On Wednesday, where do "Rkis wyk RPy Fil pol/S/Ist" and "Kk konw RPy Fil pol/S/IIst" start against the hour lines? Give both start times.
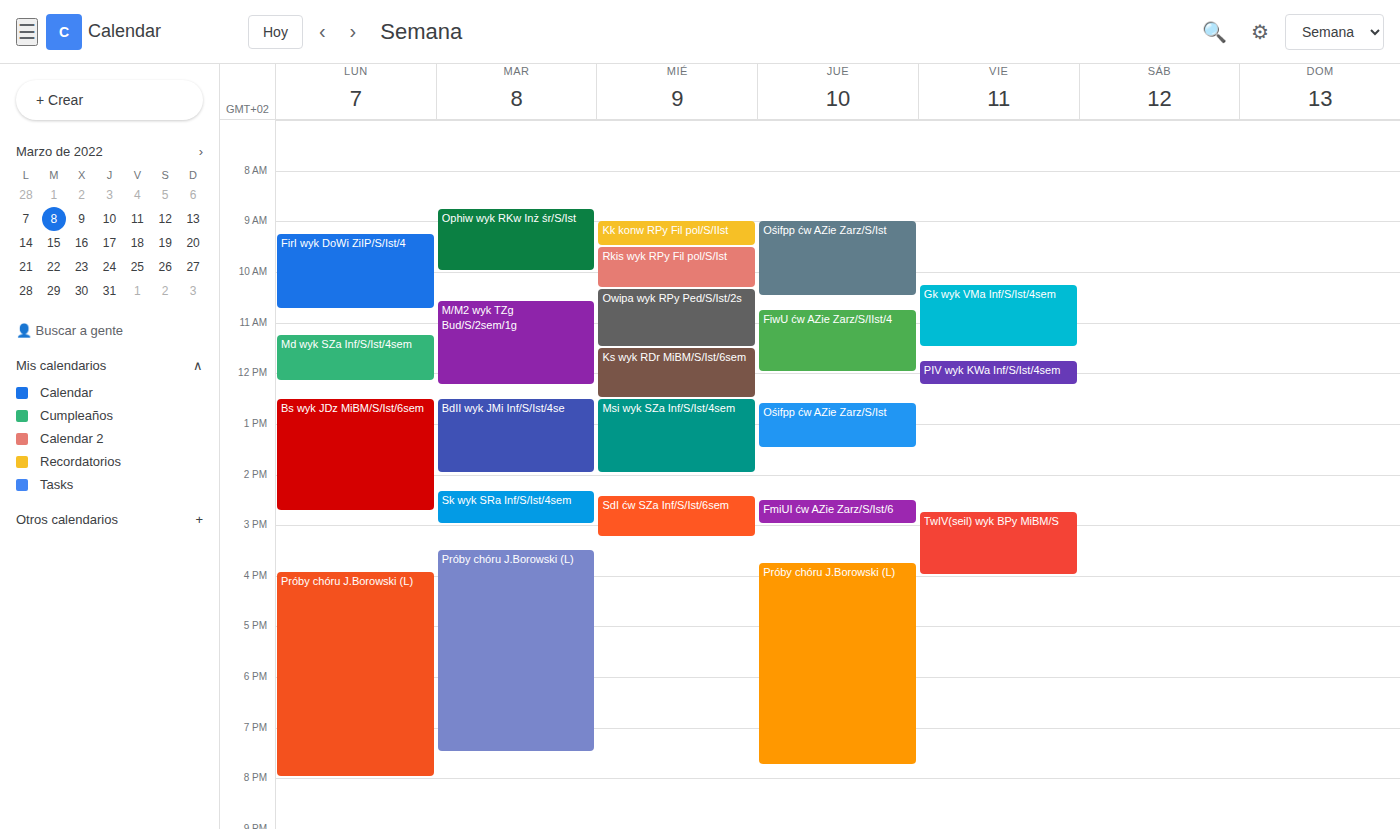
"Rkis wyk RPy Fil pol/S/Ist": 9:30 AM, halfway between the 9 AM and 10 AM lines. "Kk konw RPy Fil pol/S/IIst": 9:00 AM, exactly on the 9 AM line.